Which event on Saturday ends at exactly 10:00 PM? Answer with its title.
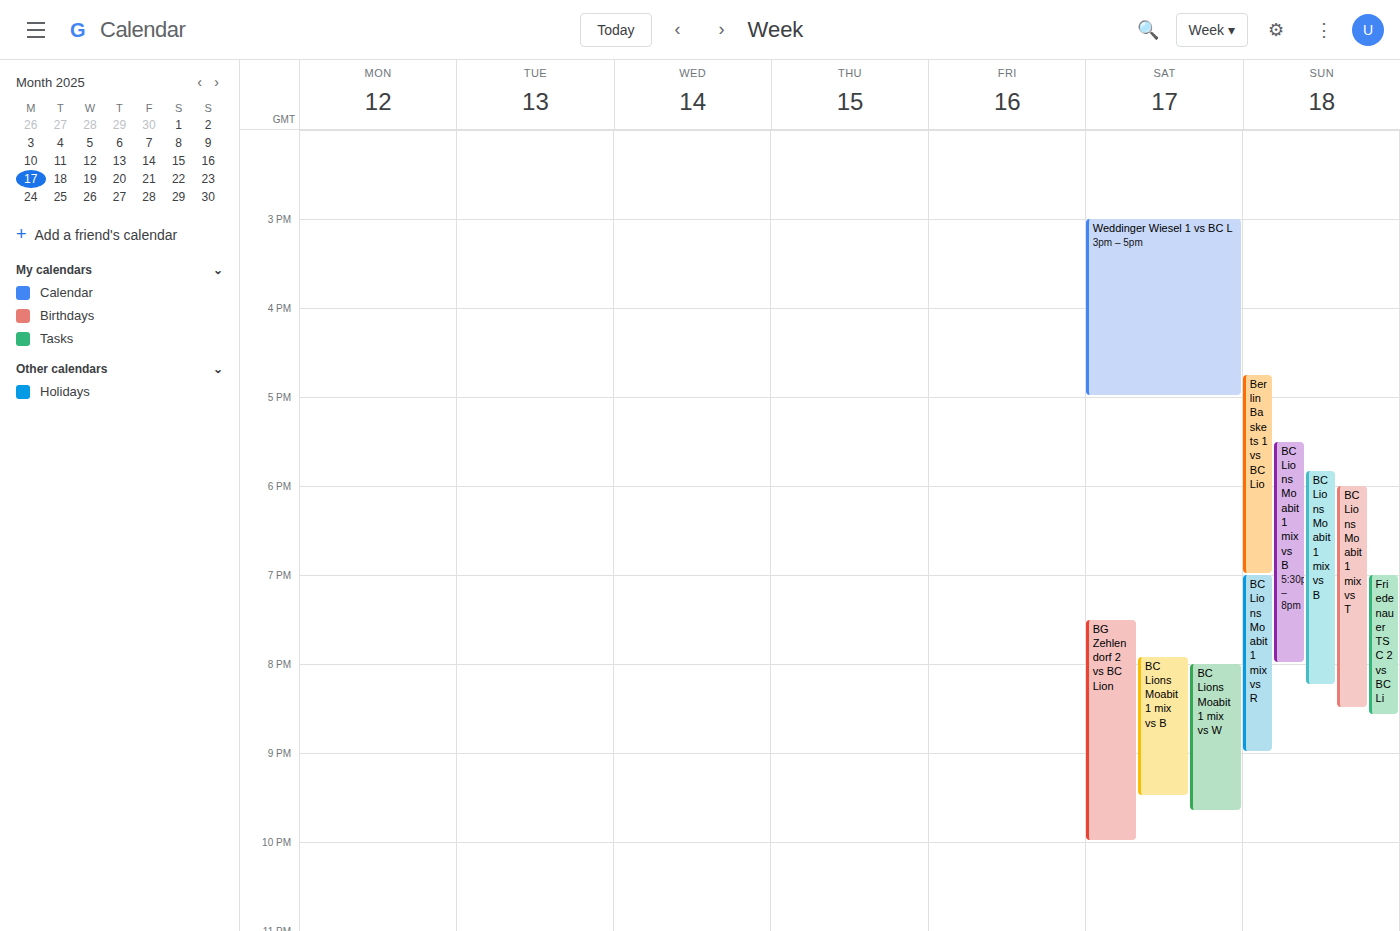
"BG Zehlendorf 2 vs BC Lion"